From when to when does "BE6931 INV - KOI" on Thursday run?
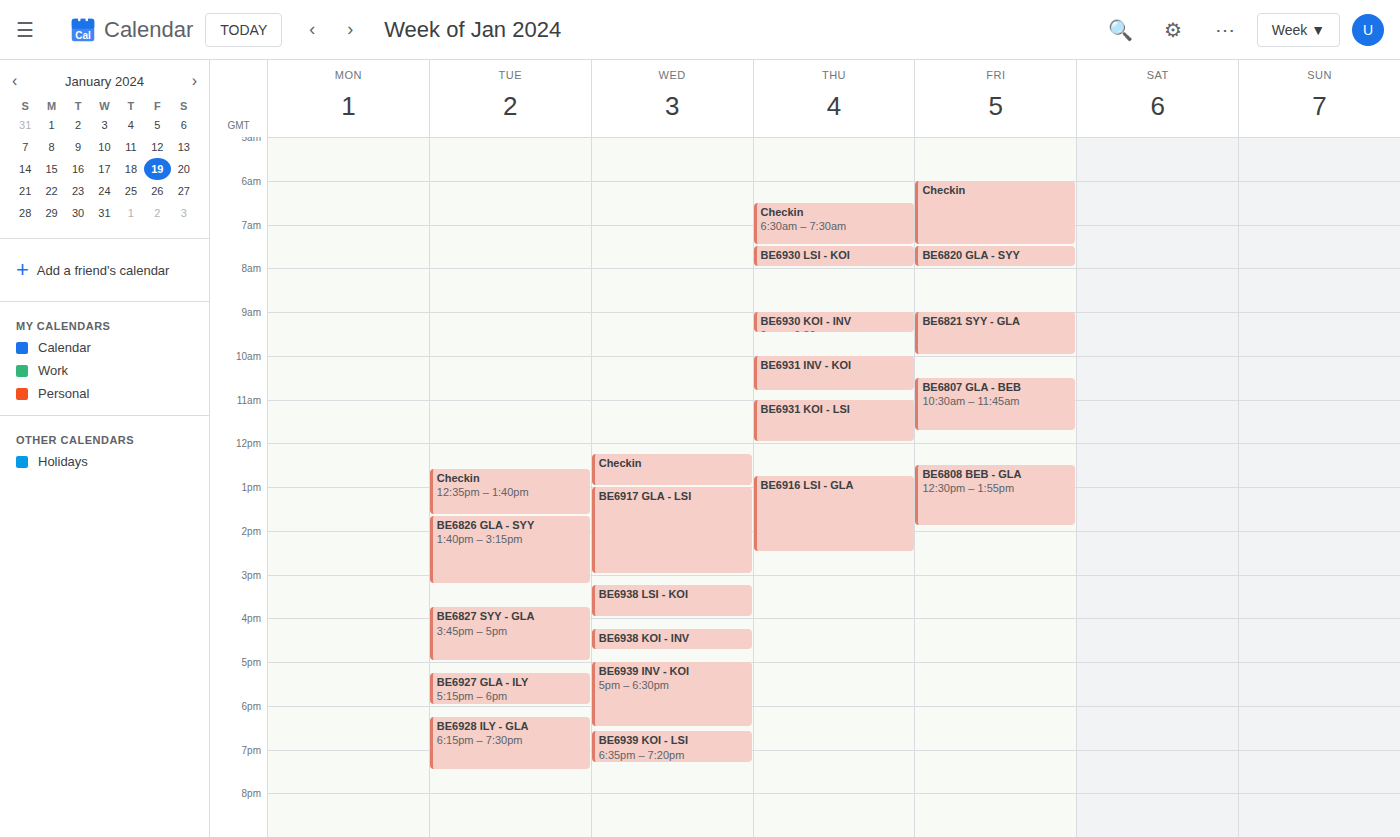
10:00 to 10:50